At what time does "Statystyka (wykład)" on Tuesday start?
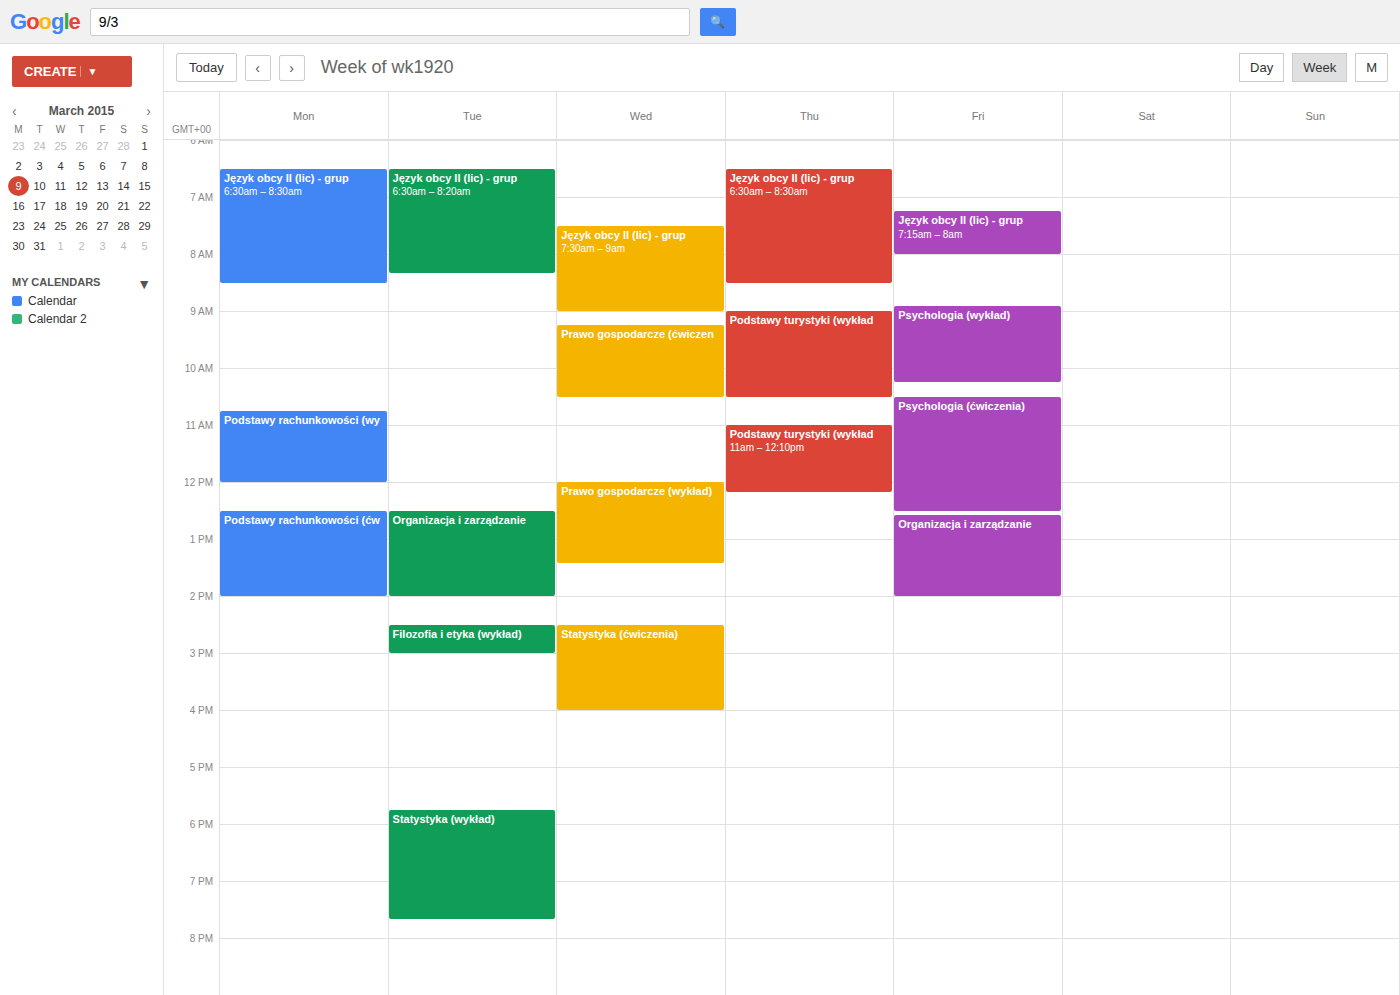
5:45 PM